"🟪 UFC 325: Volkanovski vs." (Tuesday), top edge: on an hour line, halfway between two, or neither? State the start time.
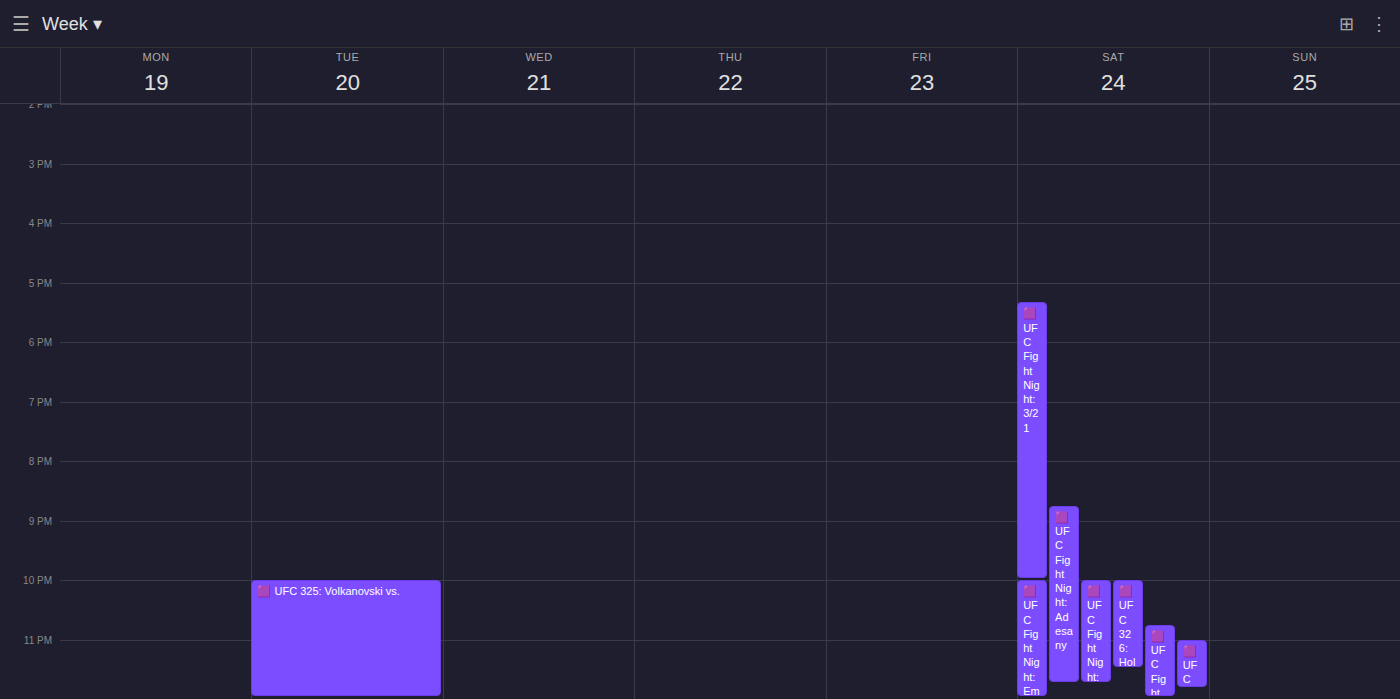
22:00 -- exactly on the 22:00 line.